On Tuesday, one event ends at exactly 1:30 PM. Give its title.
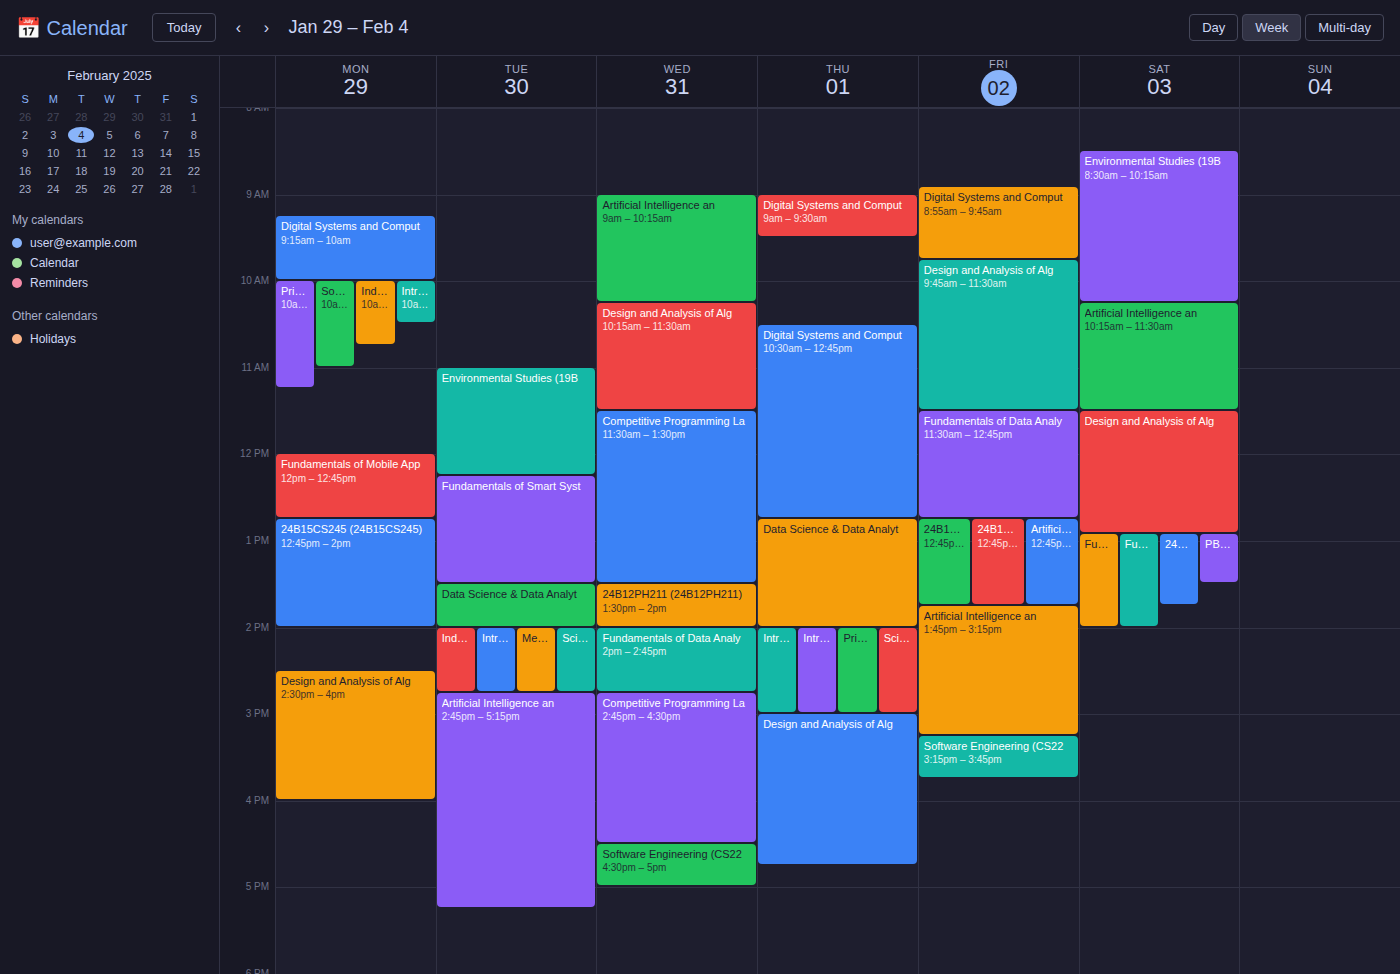
"Fundamentals of Smart Syst"